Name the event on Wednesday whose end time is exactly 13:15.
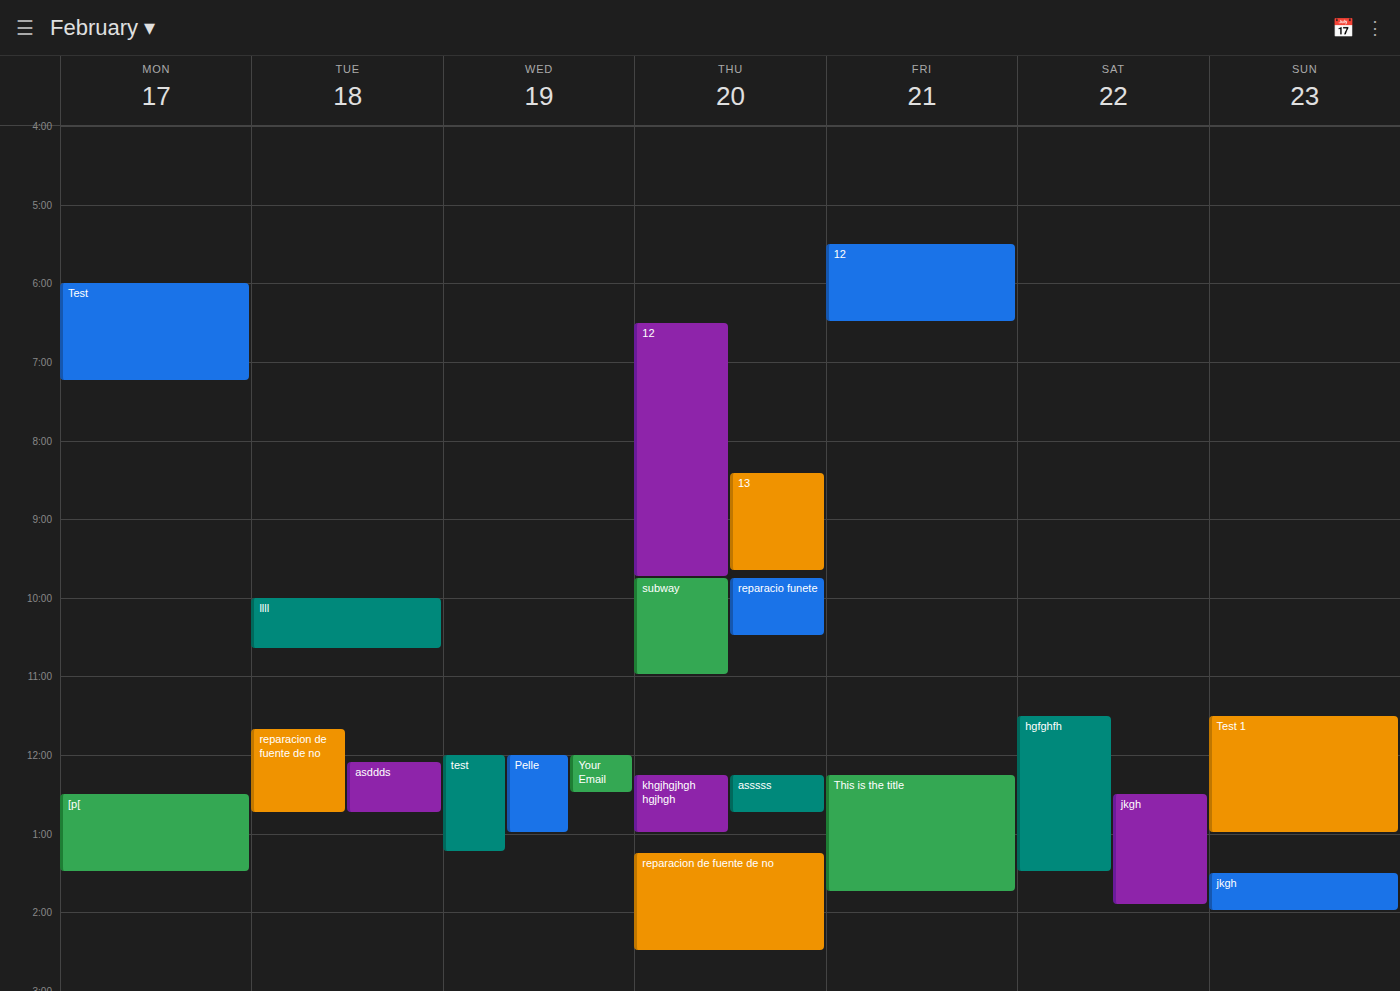
"test"